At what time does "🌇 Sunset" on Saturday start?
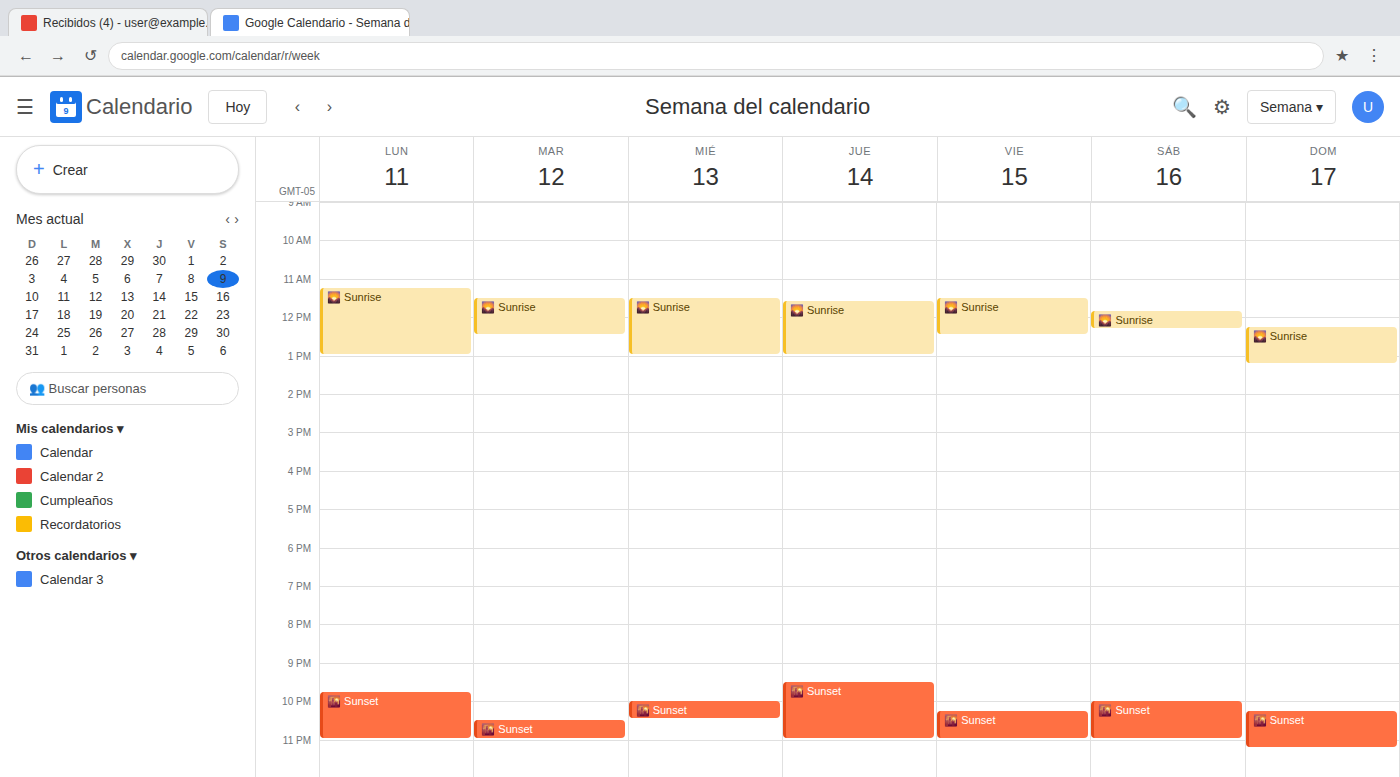
10:00 PM